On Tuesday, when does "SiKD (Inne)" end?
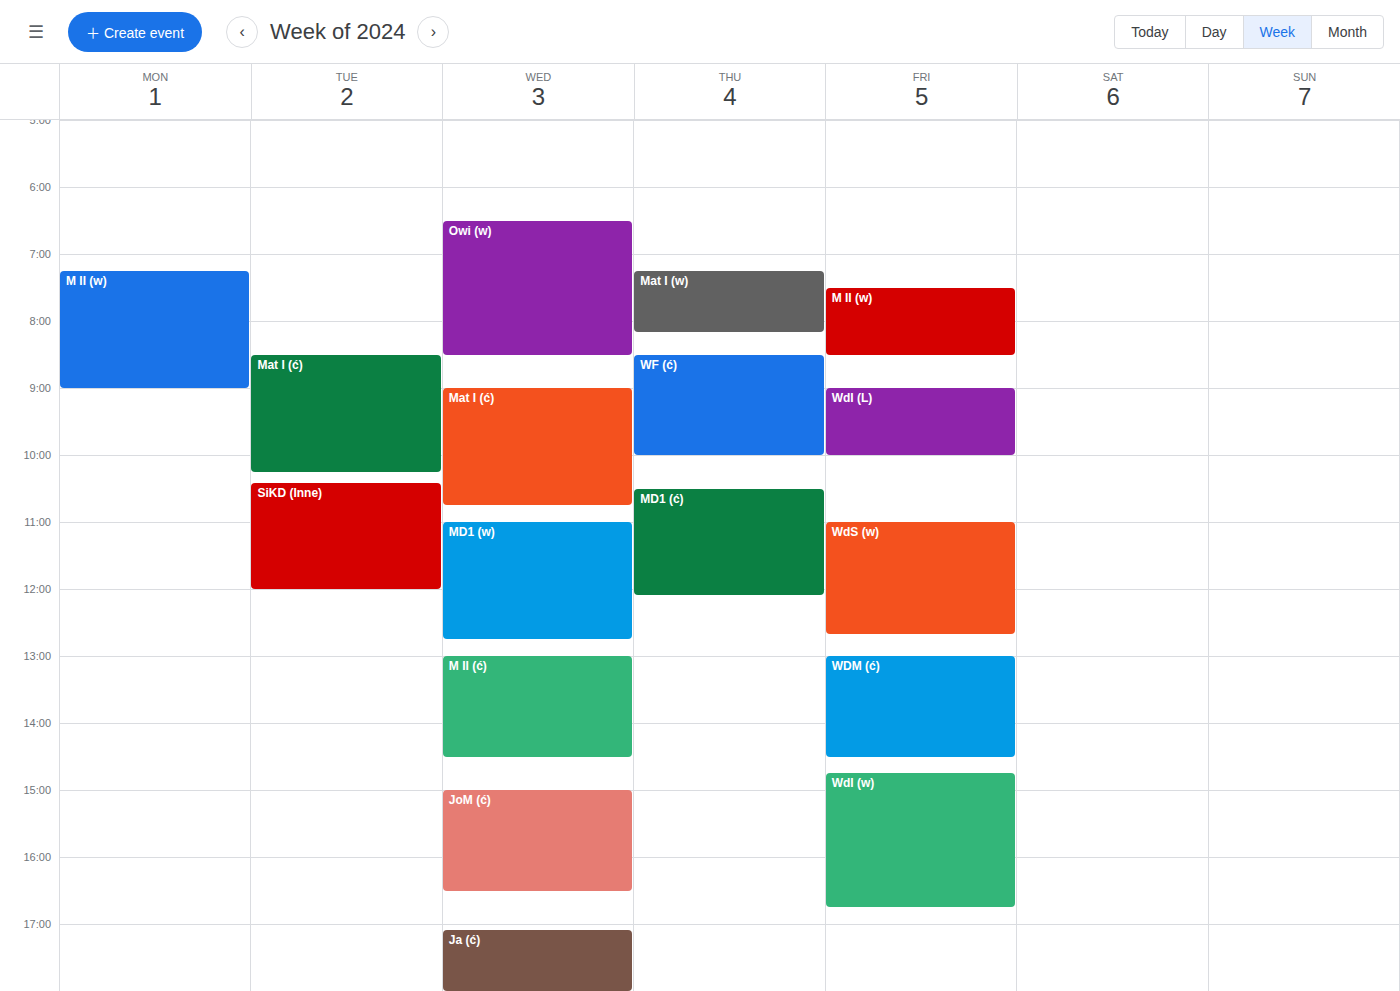
12:00 PM